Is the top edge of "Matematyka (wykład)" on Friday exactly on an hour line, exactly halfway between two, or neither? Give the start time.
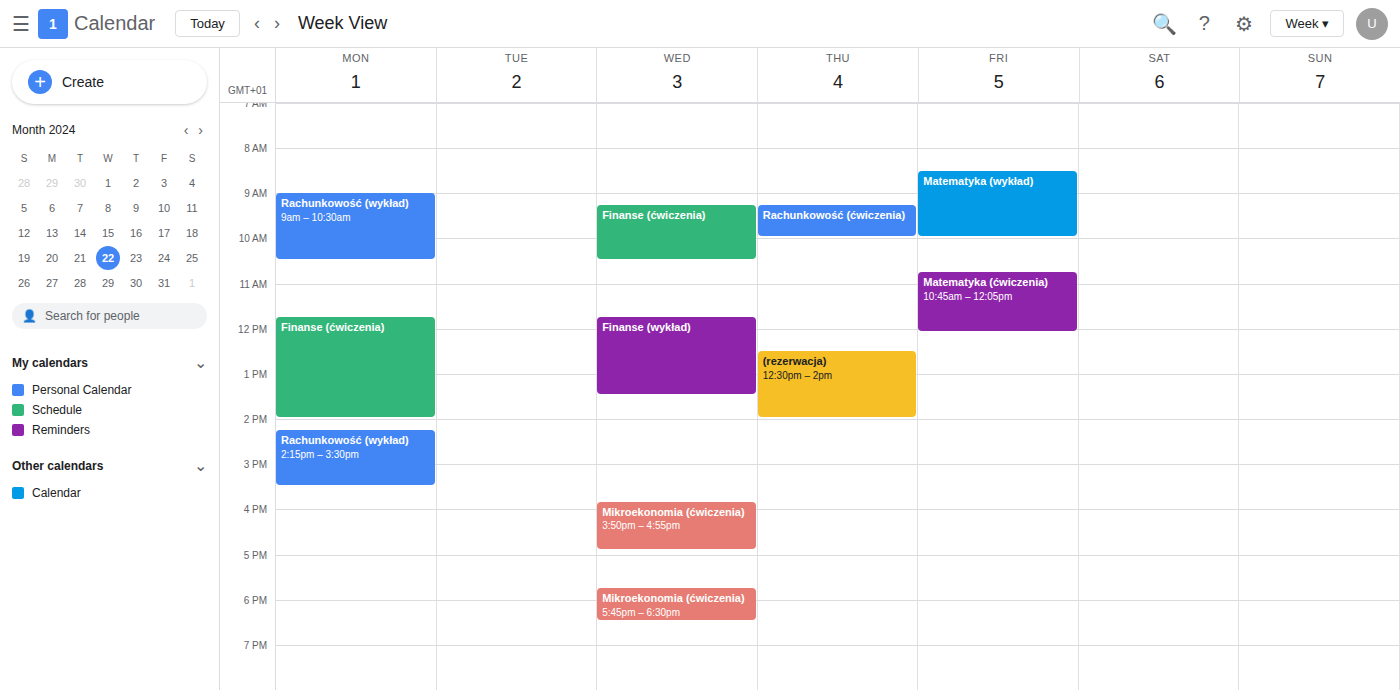
8:30 AM -- halfway between the 8 AM and 9 AM lines.